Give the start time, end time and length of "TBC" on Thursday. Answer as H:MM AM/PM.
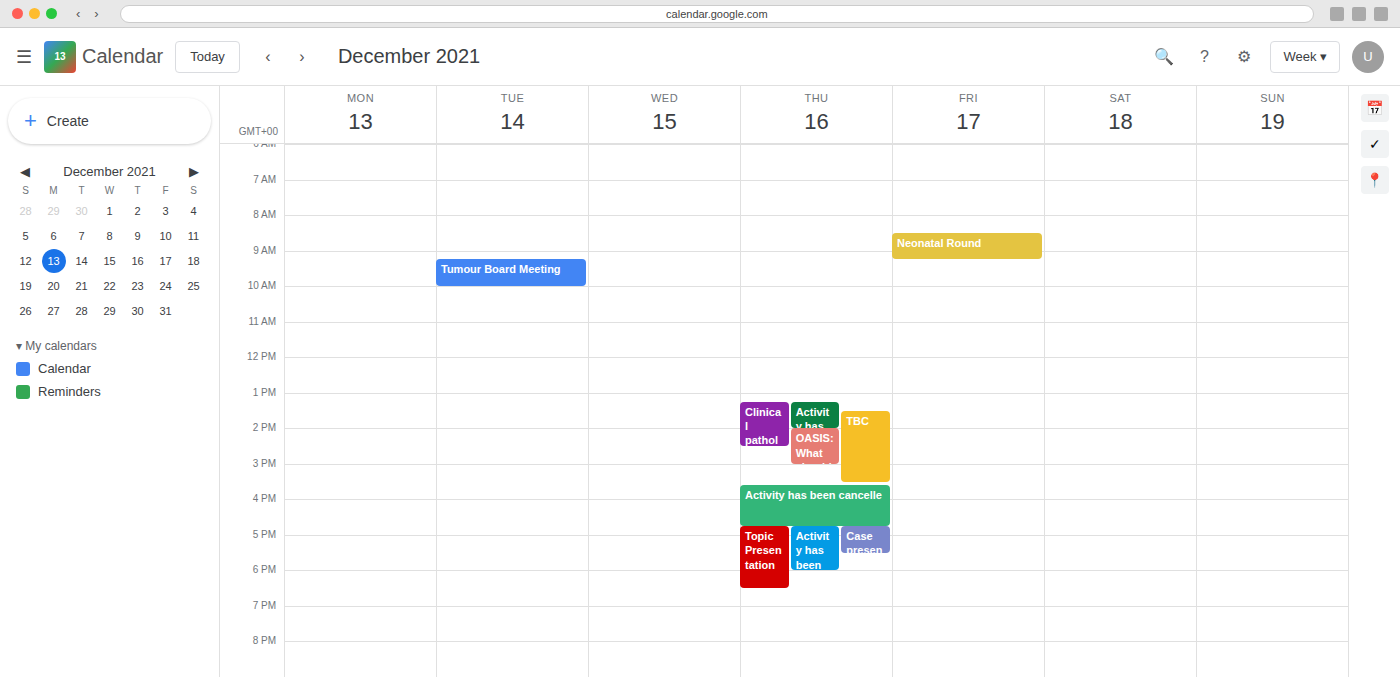
1:30 PM to 3:30 PM, 2 hours